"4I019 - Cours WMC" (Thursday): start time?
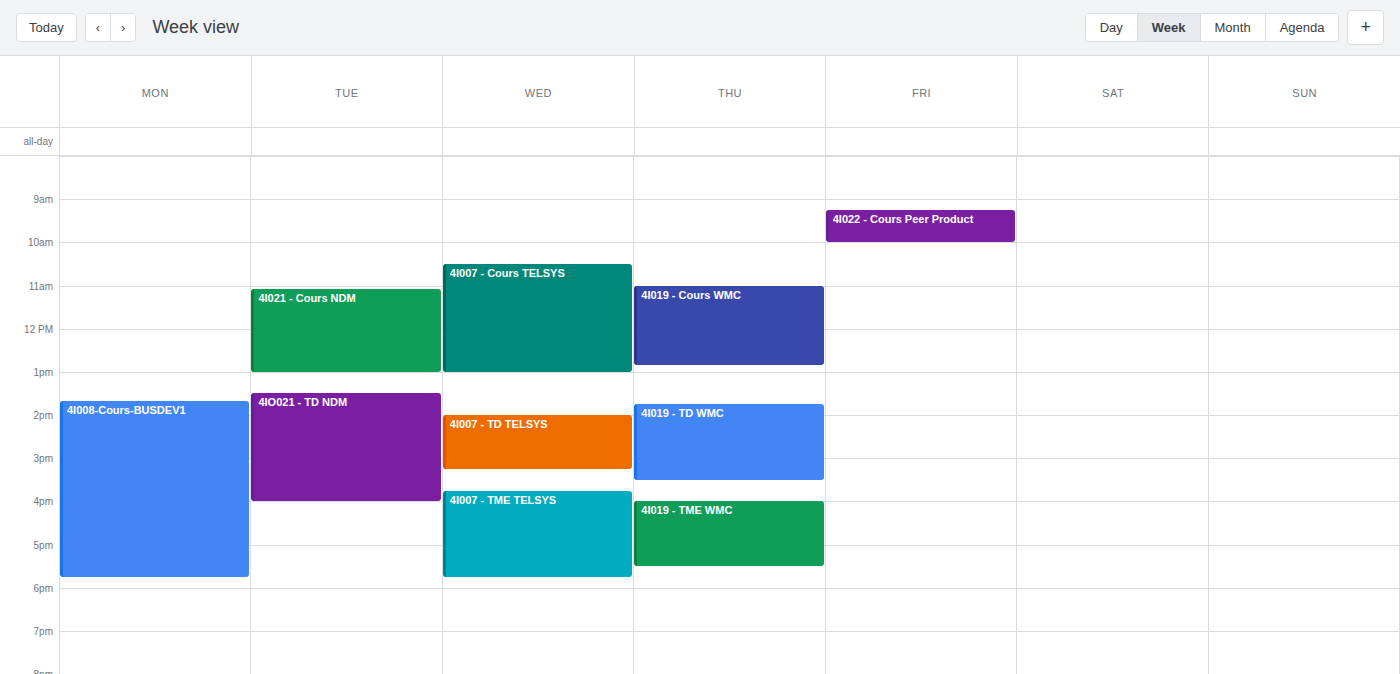
11:00 AM